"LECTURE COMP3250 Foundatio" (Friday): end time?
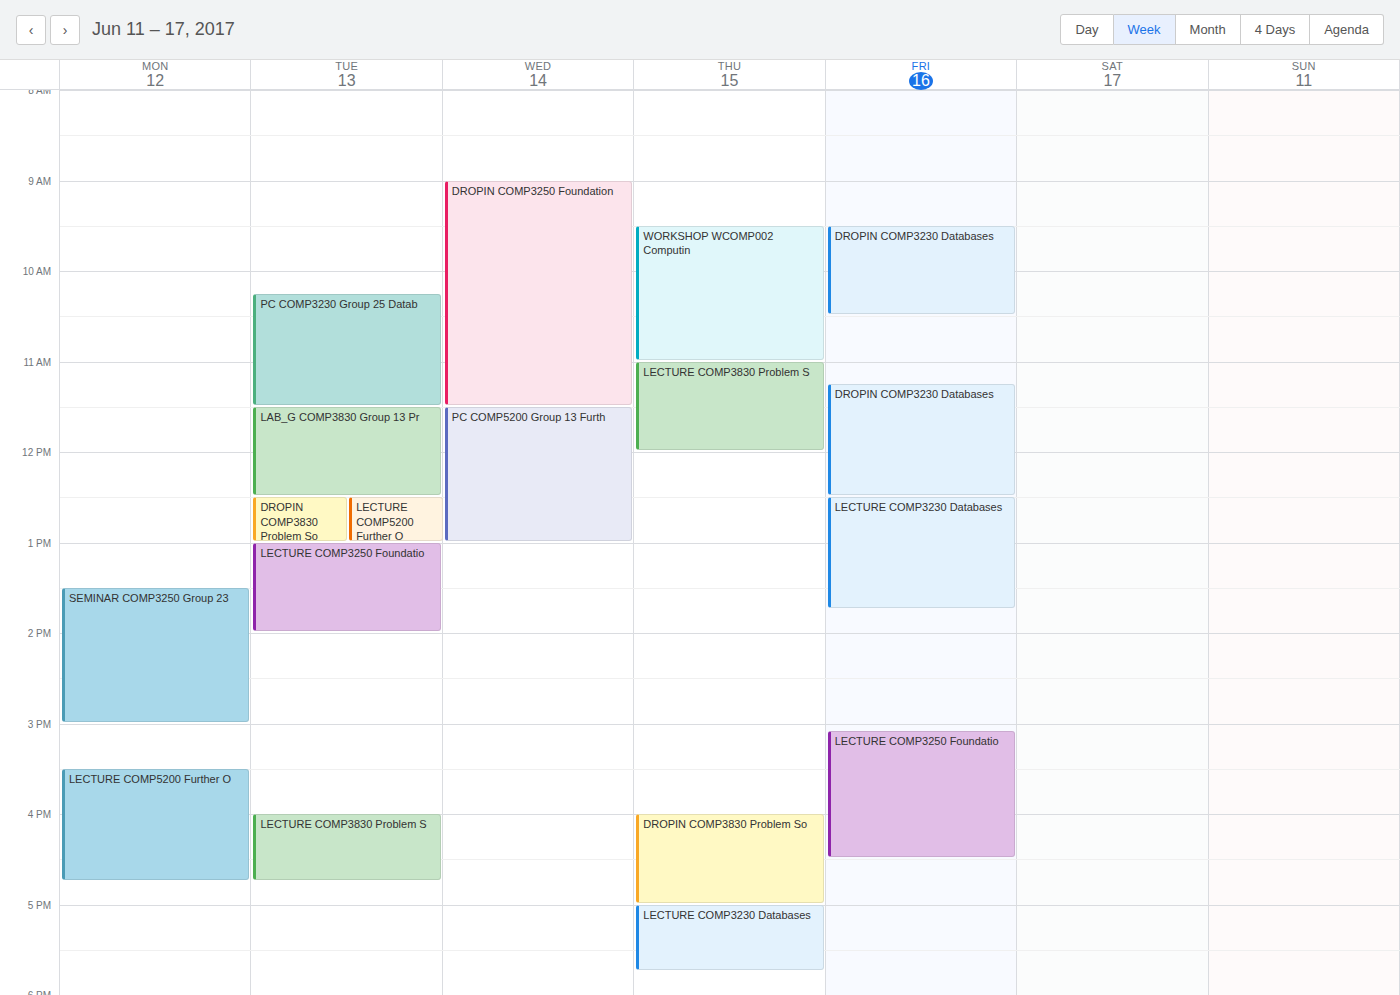
4:30 PM